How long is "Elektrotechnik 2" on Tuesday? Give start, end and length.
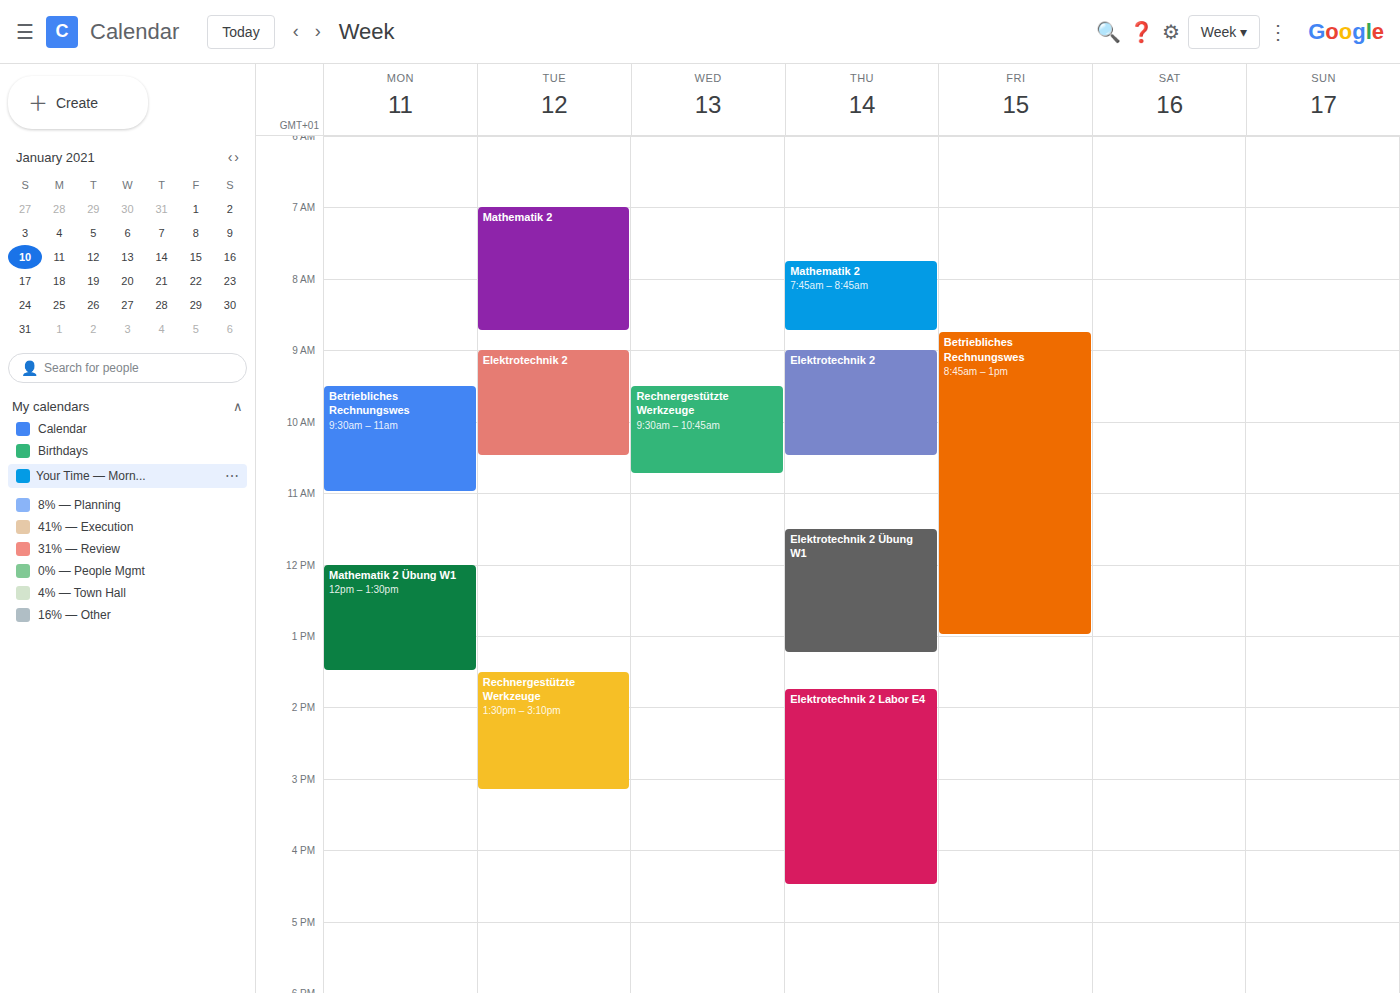
9:00 AM to 10:30 AM, 1 hour 30 minutes